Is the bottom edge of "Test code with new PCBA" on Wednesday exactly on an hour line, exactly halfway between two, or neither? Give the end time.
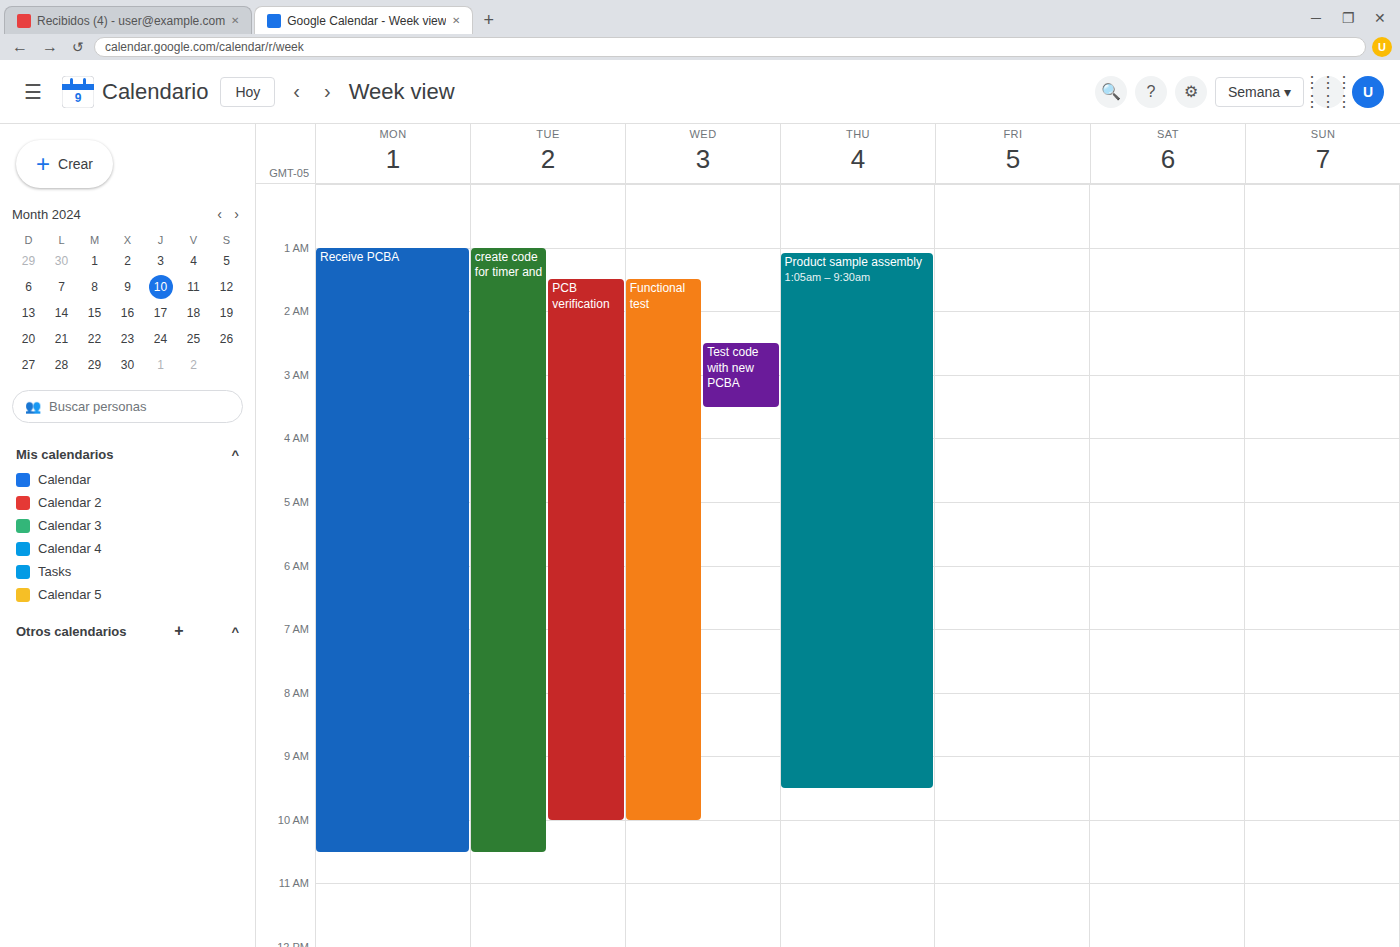
3:30 AM -- halfway between the 3 AM and 4 AM lines.